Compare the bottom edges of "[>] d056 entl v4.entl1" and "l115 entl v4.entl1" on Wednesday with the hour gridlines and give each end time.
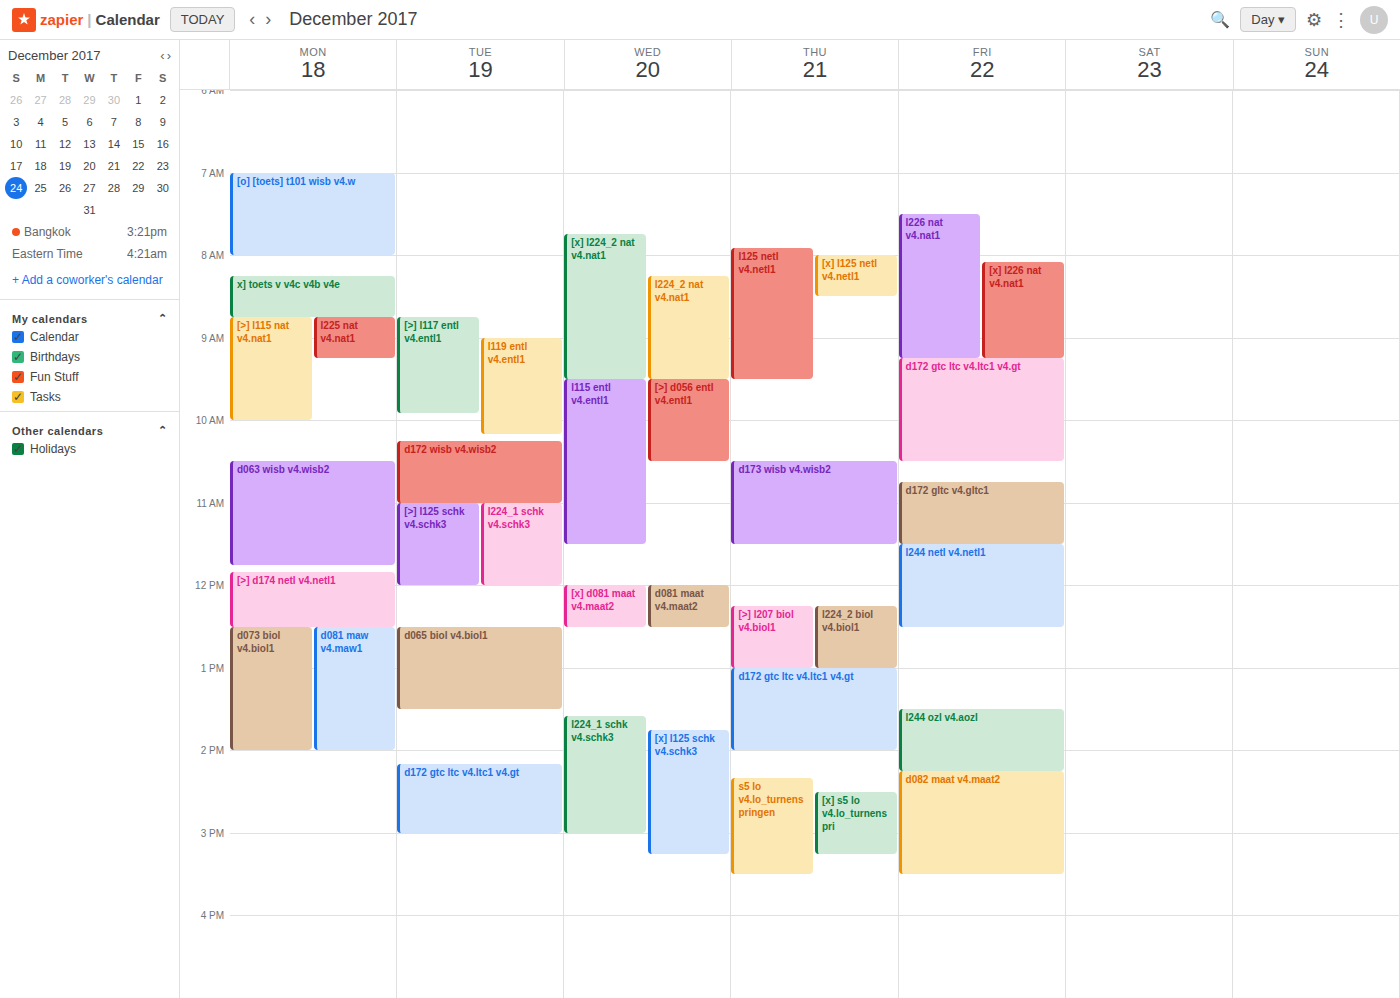
"[>] d056 entl v4.entl1": 10:30 AM, halfway between the 10 AM and 11 AM lines. "l115 entl v4.entl1": 11:30 AM, halfway between the 11 AM and 12 PM lines.